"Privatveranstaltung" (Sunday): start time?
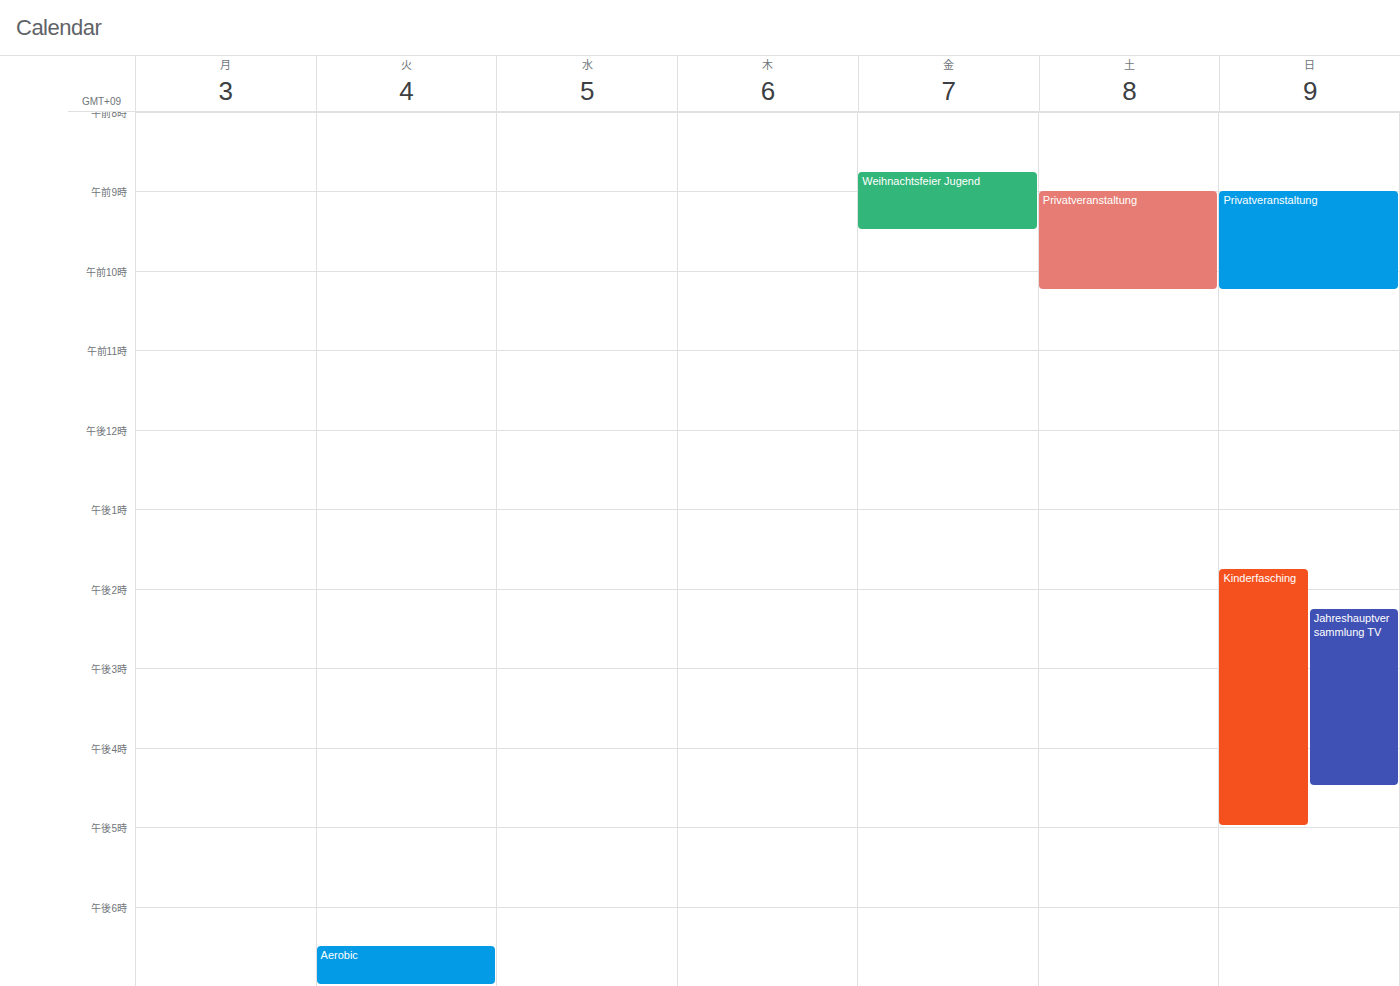
9:00 AM